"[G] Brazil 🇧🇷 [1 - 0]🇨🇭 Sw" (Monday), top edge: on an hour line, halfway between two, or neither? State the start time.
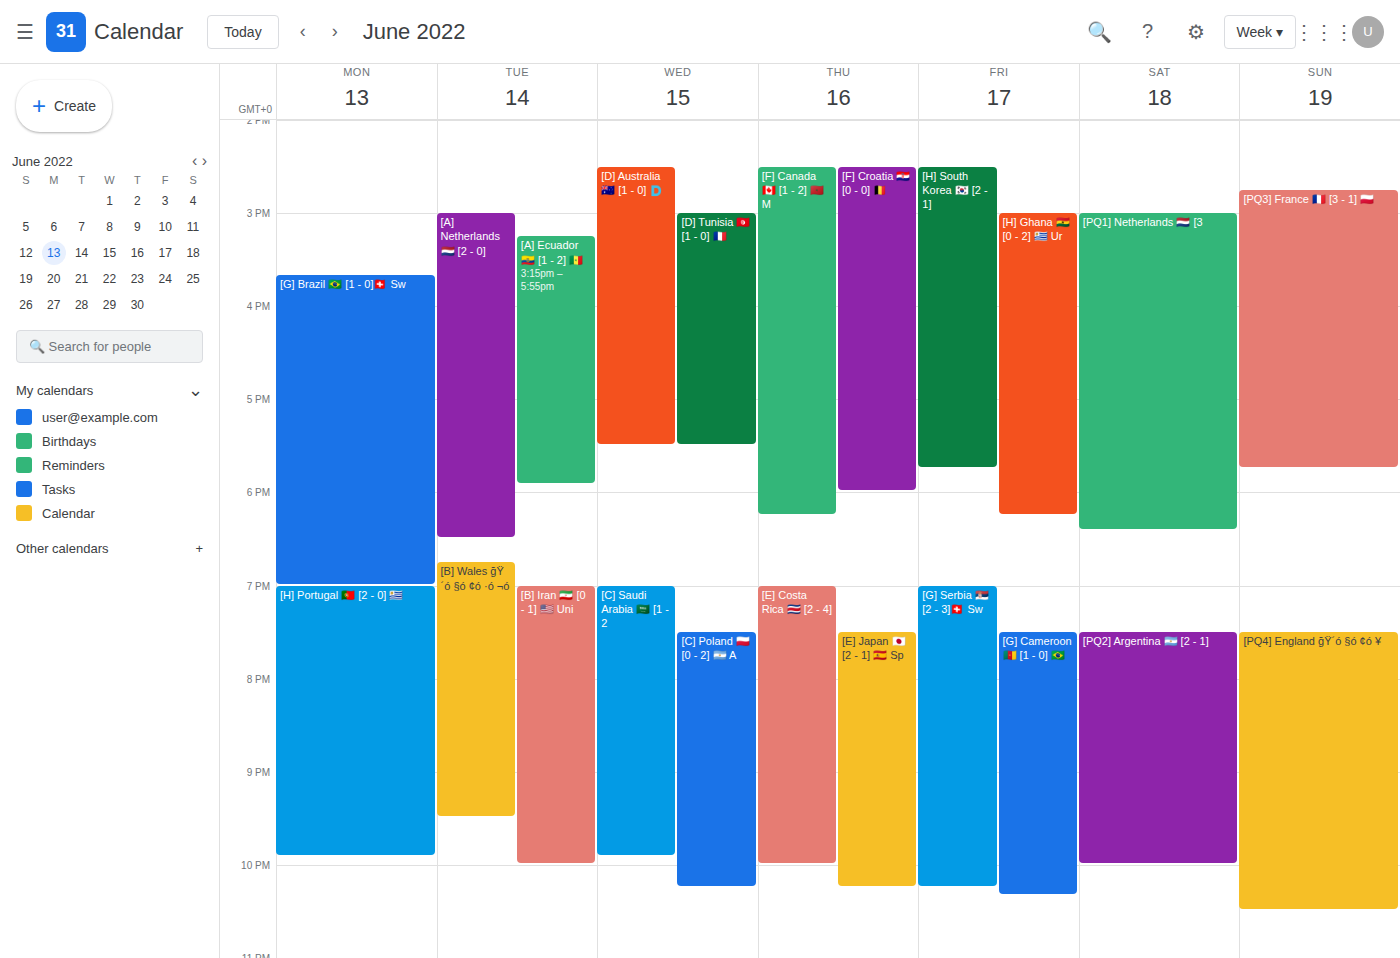
15:40 -- neither: 40 minutes below the 15:00 line and 20 minutes above the 16:00 line.